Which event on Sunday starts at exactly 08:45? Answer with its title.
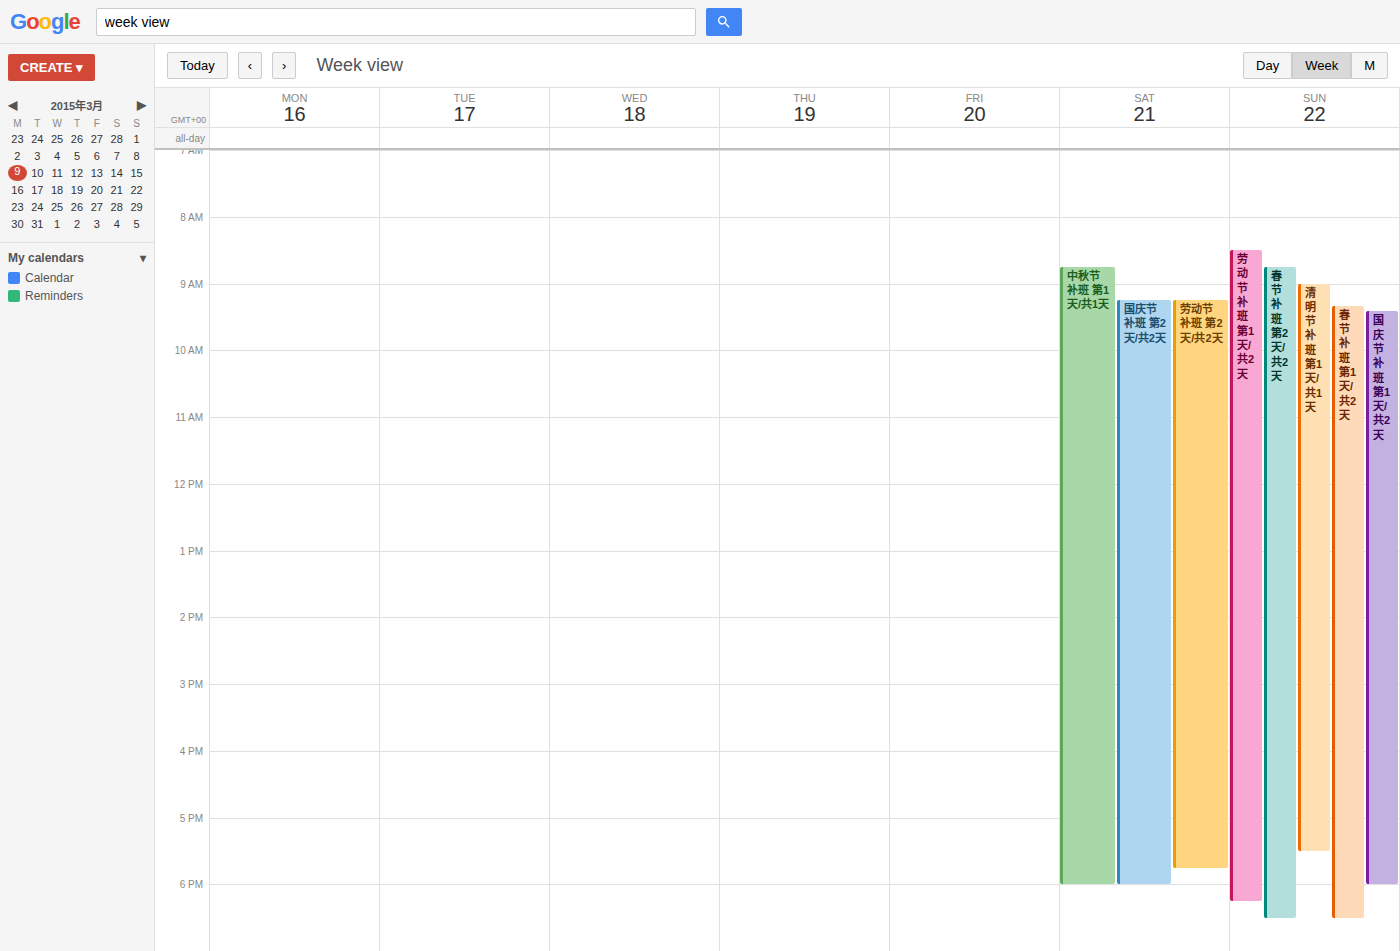
"春节 补班 第2天/共2天"